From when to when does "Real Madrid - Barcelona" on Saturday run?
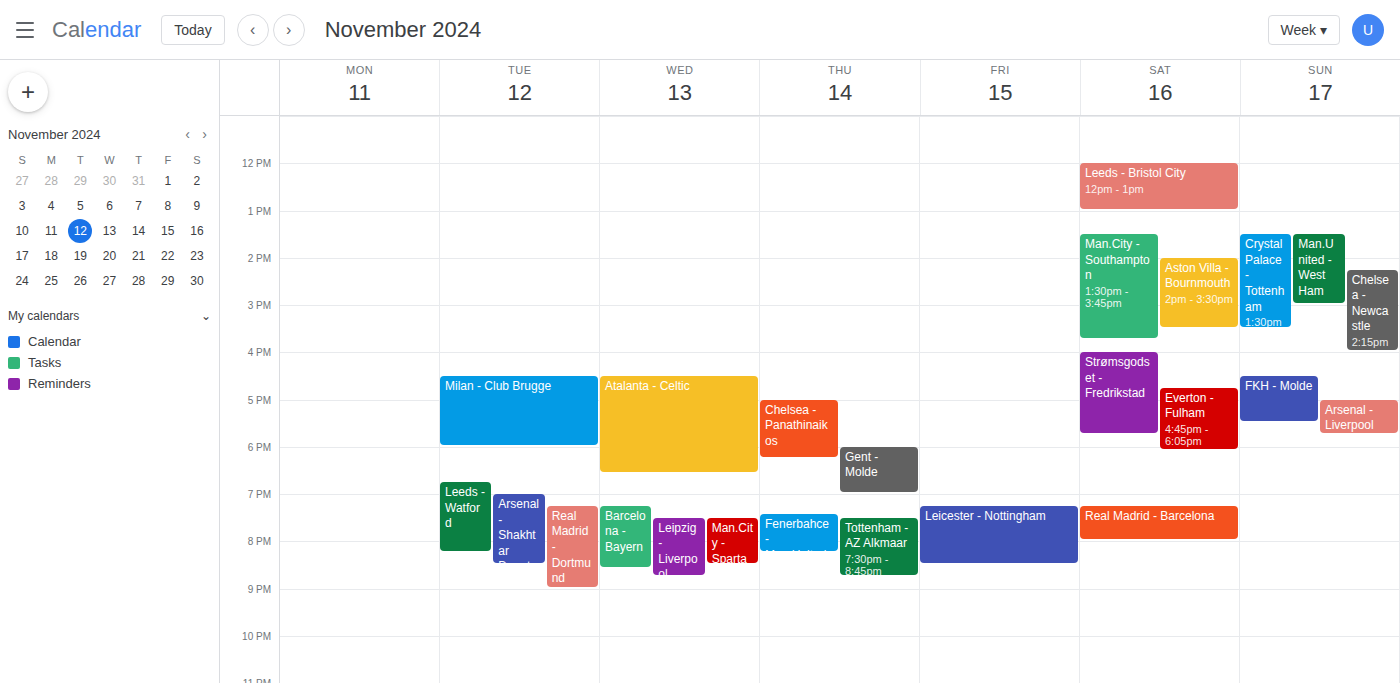
7:15 PM to 8:00 PM